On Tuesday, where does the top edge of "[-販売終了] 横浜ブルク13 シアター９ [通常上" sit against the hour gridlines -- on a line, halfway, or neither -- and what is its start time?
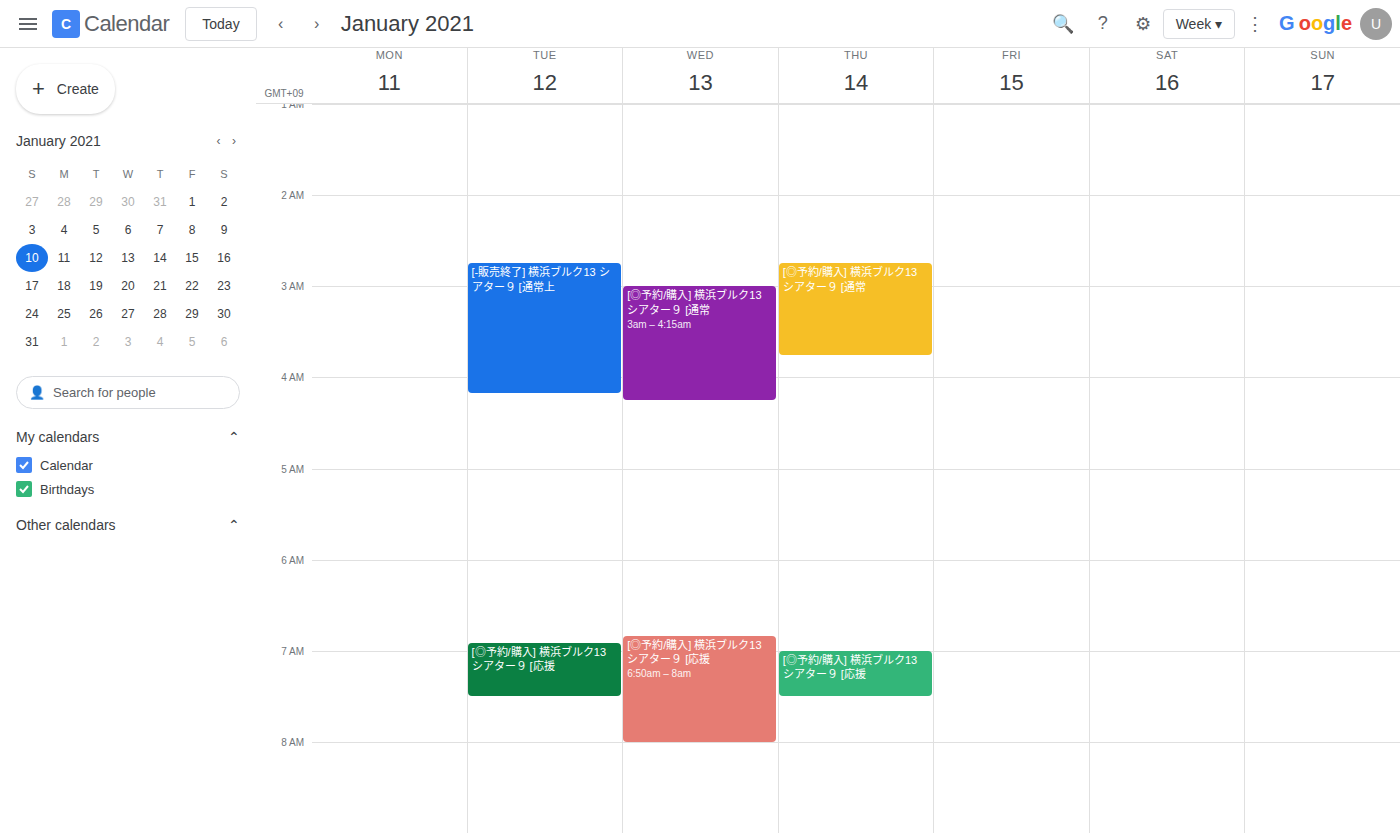
02:45 -- neither: three quarters of the way from the 02:00 line to the 03:00 line.